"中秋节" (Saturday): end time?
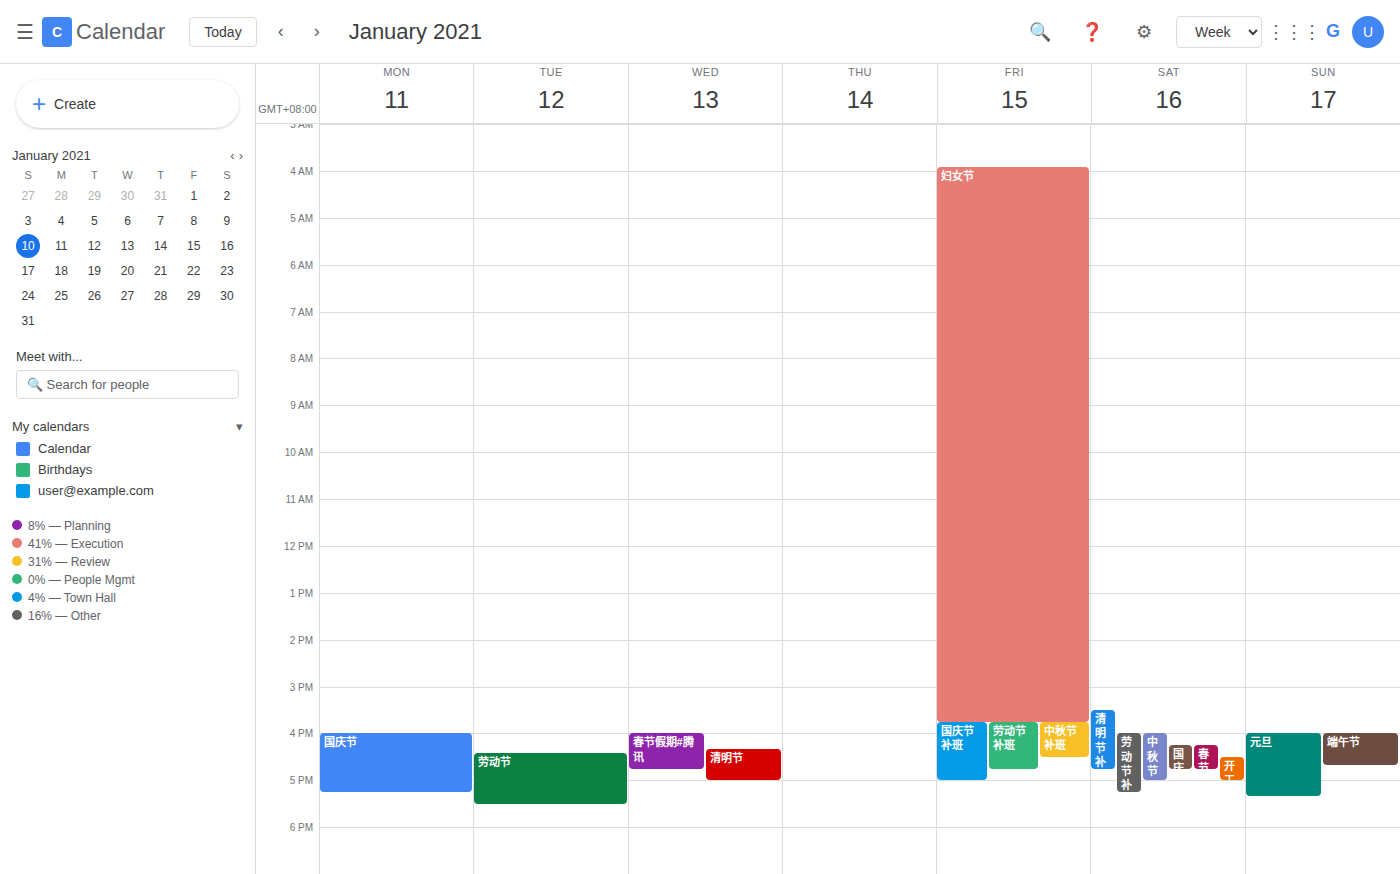
5:00 PM